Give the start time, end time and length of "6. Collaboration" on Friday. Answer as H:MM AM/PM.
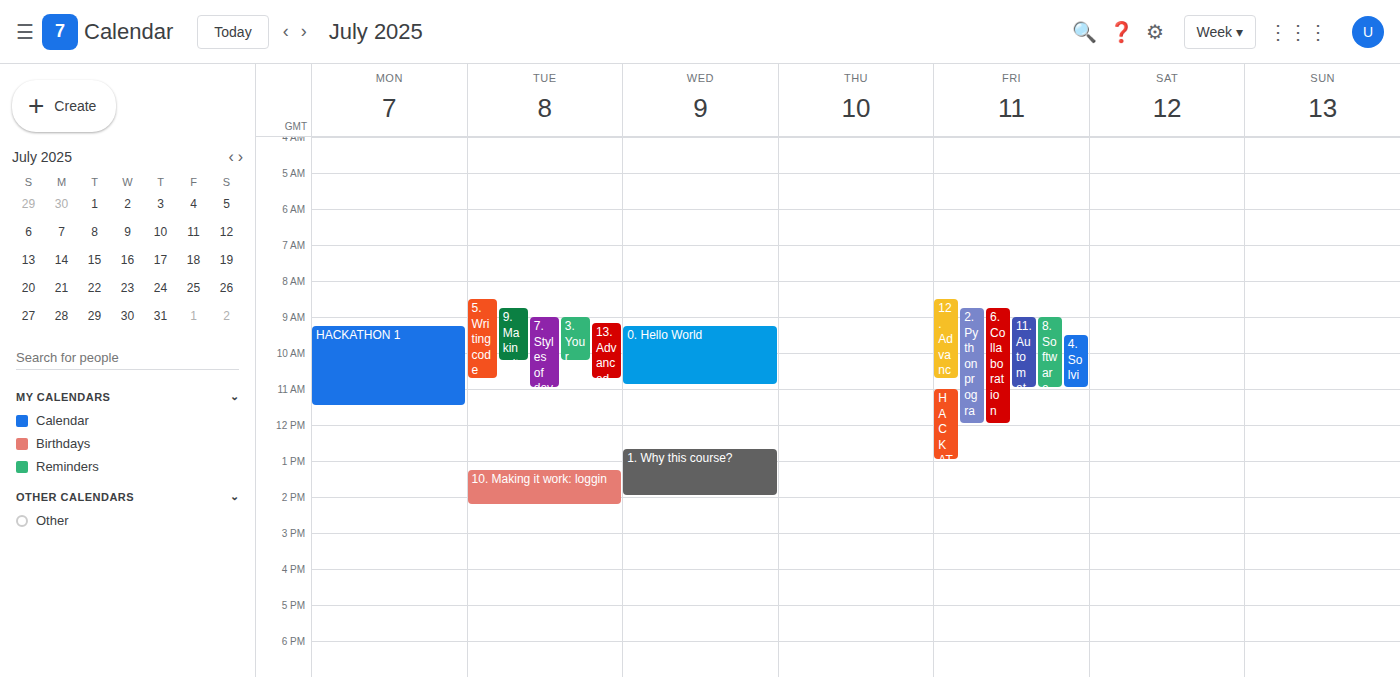
8:45 AM to 12:00 PM, 3 hours 15 minutes